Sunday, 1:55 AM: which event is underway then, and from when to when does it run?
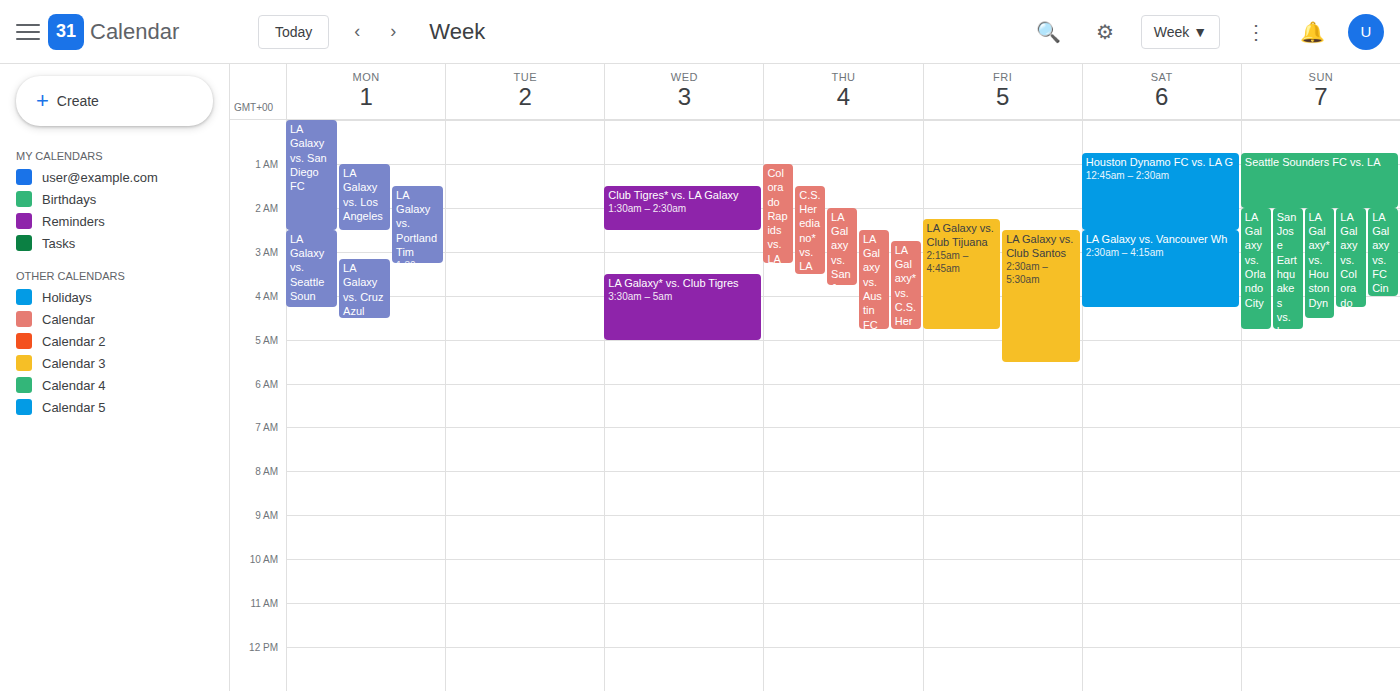
"Seattle Sounders FC vs. LA", 12:45 AM to 2:00 AM